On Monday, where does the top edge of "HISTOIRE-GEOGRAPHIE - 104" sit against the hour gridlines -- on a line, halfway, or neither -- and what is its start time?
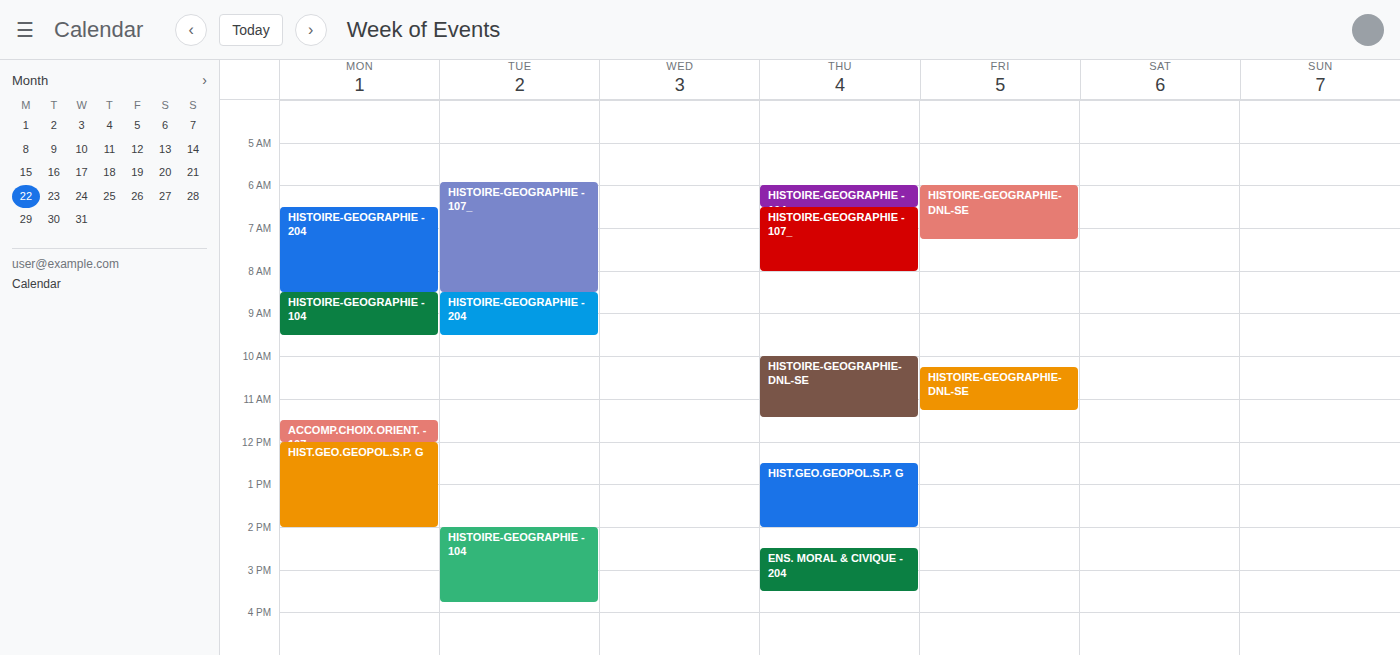
8:30 AM -- halfway between the 8 AM and 9 AM lines.